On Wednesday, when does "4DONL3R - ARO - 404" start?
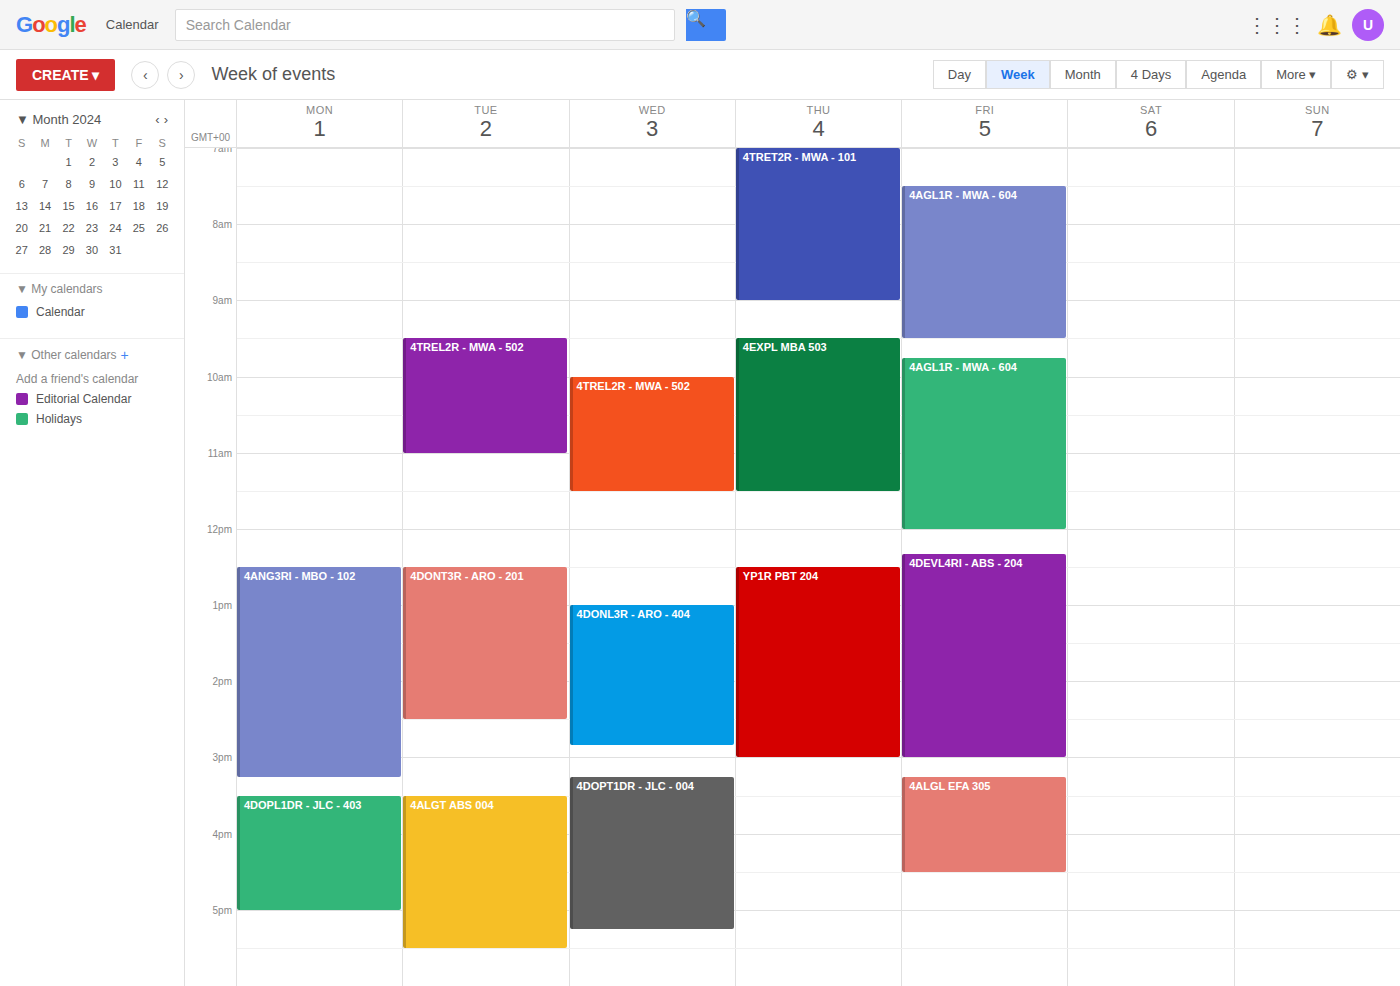
1:00 PM